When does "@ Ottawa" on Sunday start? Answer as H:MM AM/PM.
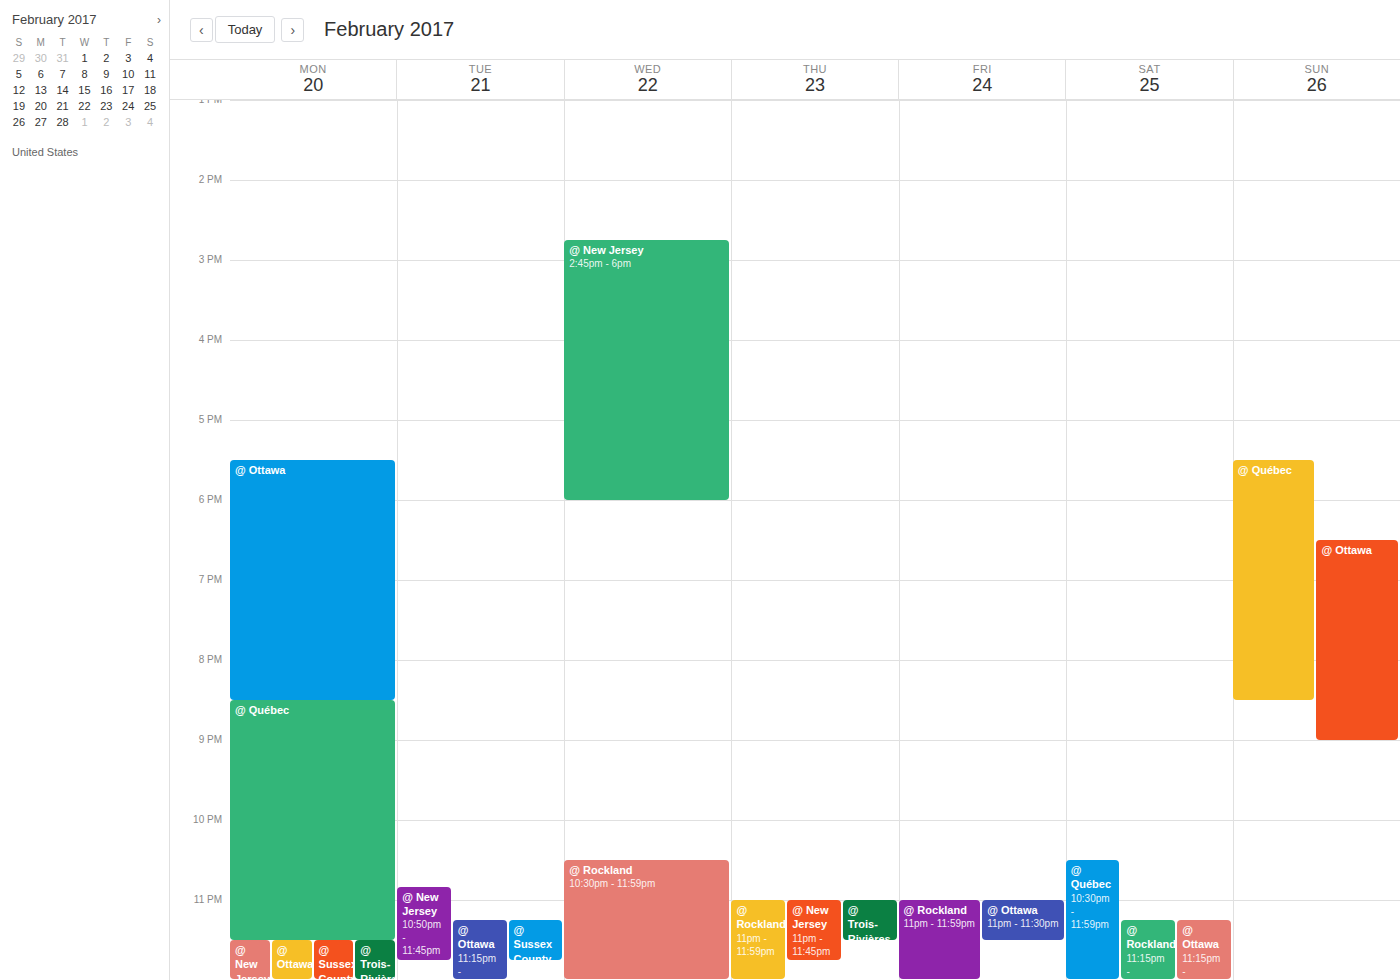
6:30 PM